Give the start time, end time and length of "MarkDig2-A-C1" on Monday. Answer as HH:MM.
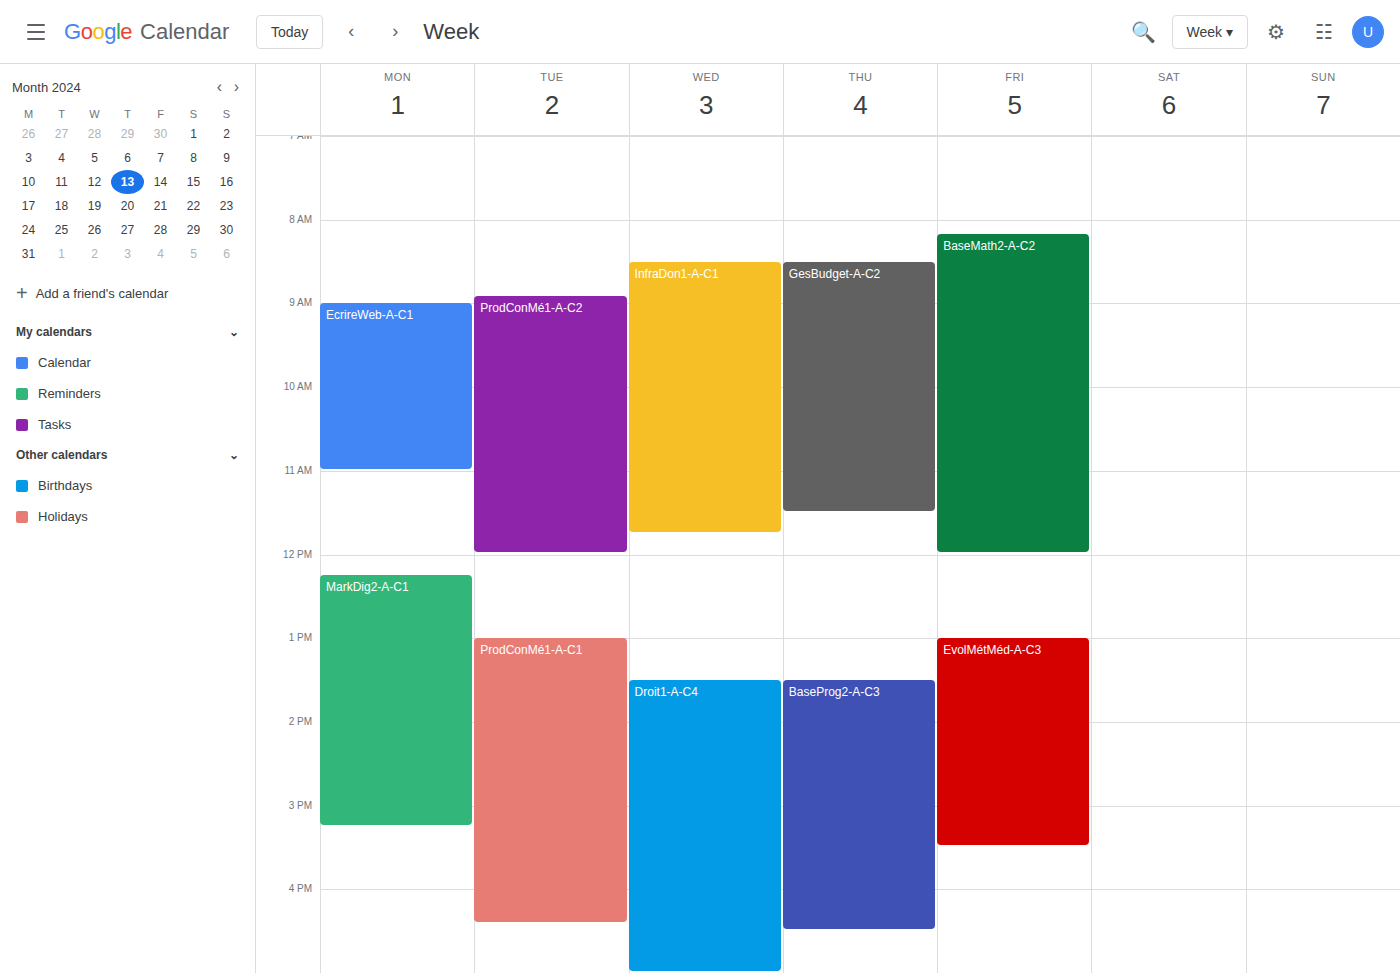
12:15 to 15:15, 3 hours